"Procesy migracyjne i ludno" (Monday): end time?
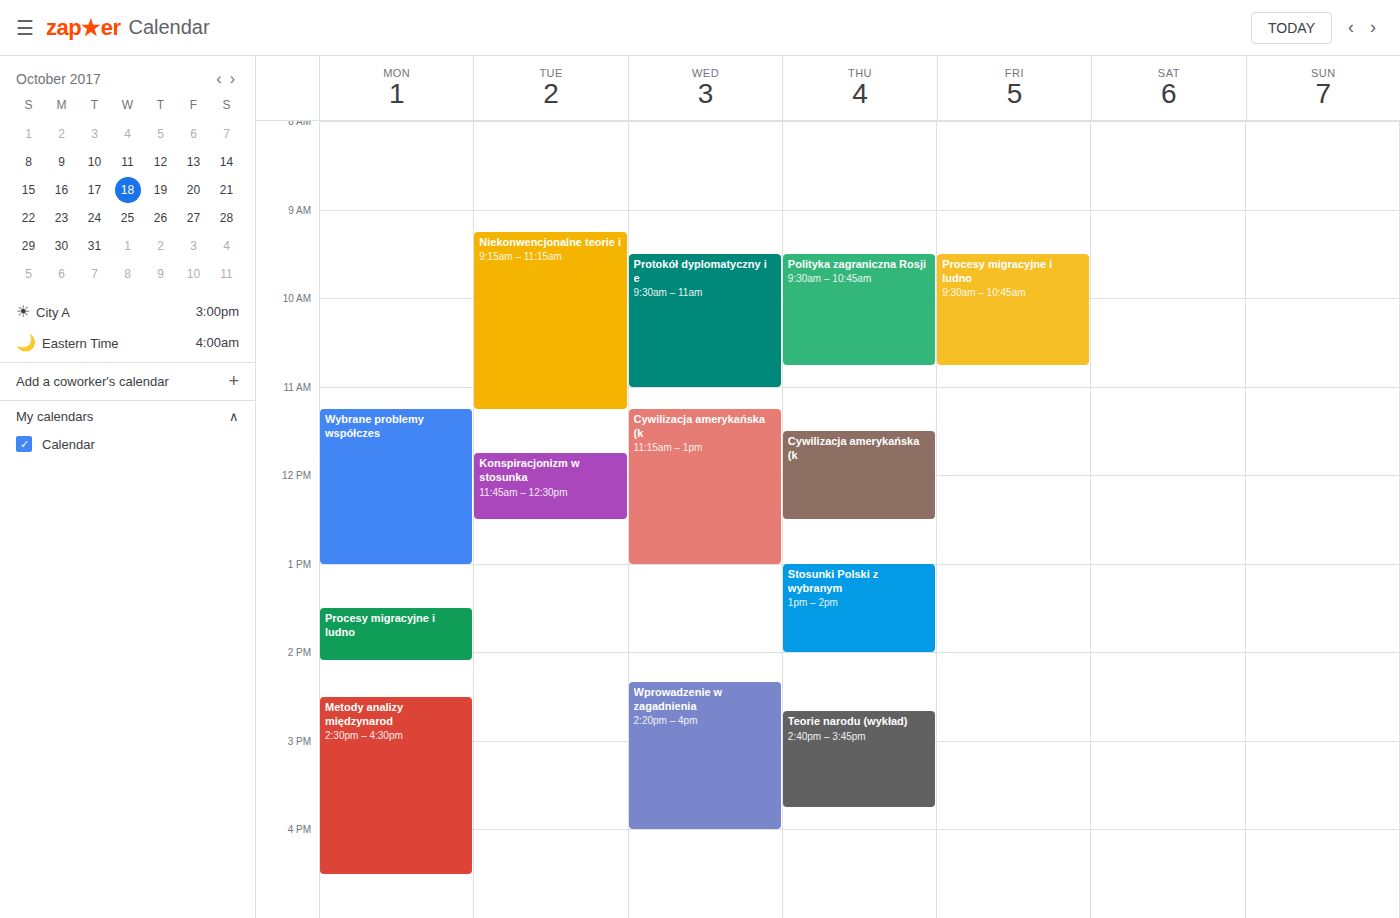
14:05